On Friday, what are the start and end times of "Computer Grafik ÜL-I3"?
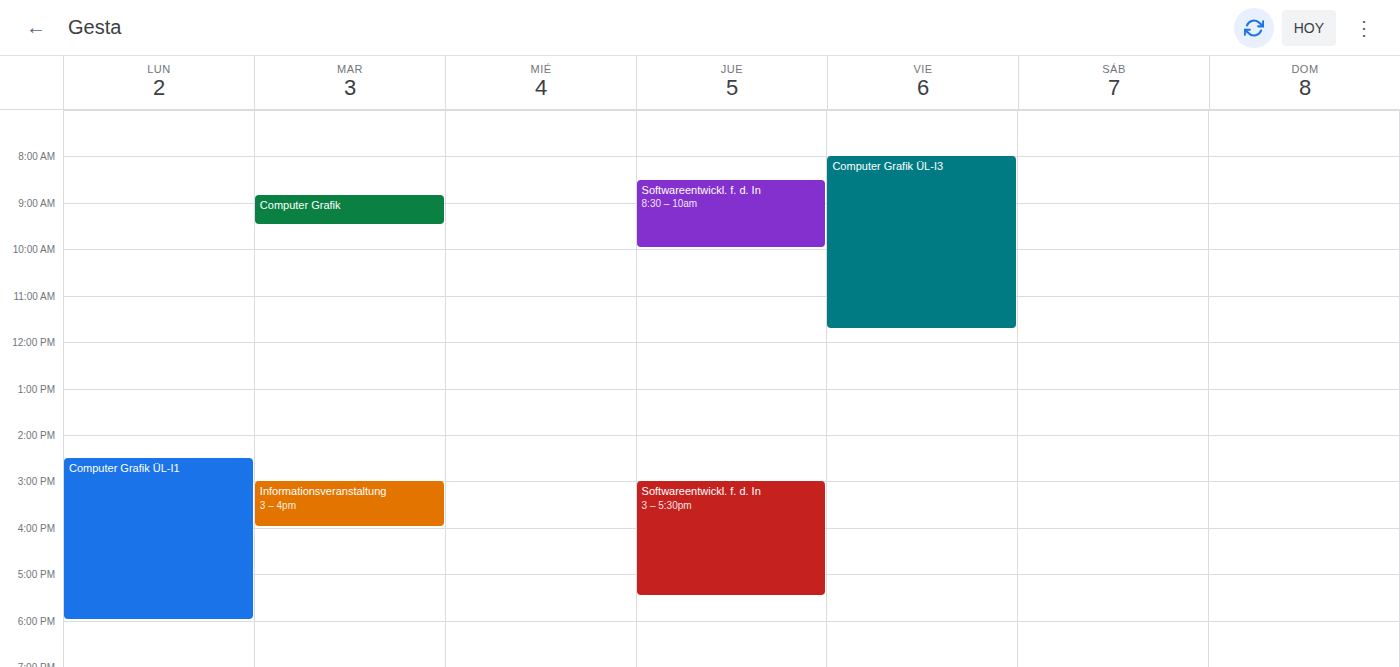
8:00 AM to 11:45 AM